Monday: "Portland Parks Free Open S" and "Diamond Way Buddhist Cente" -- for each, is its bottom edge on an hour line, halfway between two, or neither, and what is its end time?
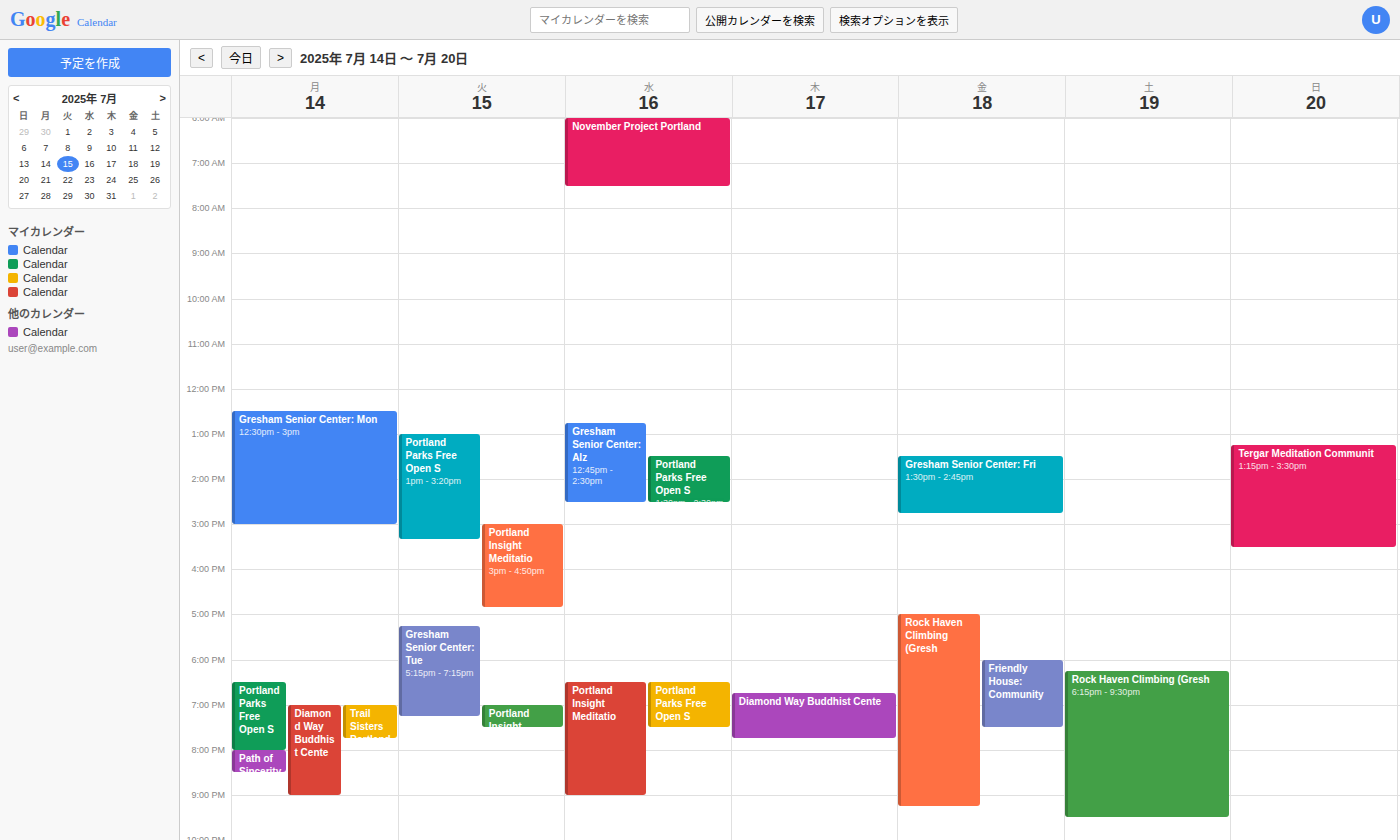
"Portland Parks Free Open S": 8:00 PM, exactly on the 8 PM line. "Diamond Way Buddhist Cente": 9:00 PM, exactly on the 9 PM line.